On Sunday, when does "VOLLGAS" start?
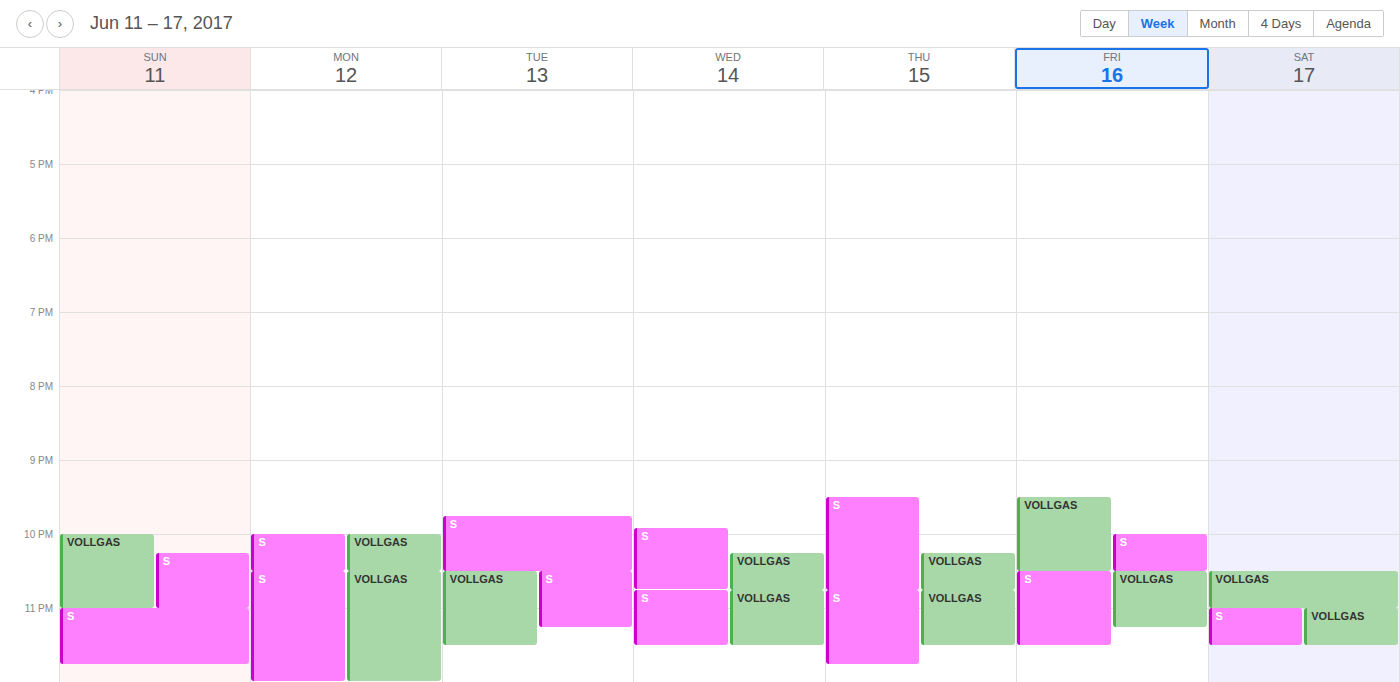
10:00 PM